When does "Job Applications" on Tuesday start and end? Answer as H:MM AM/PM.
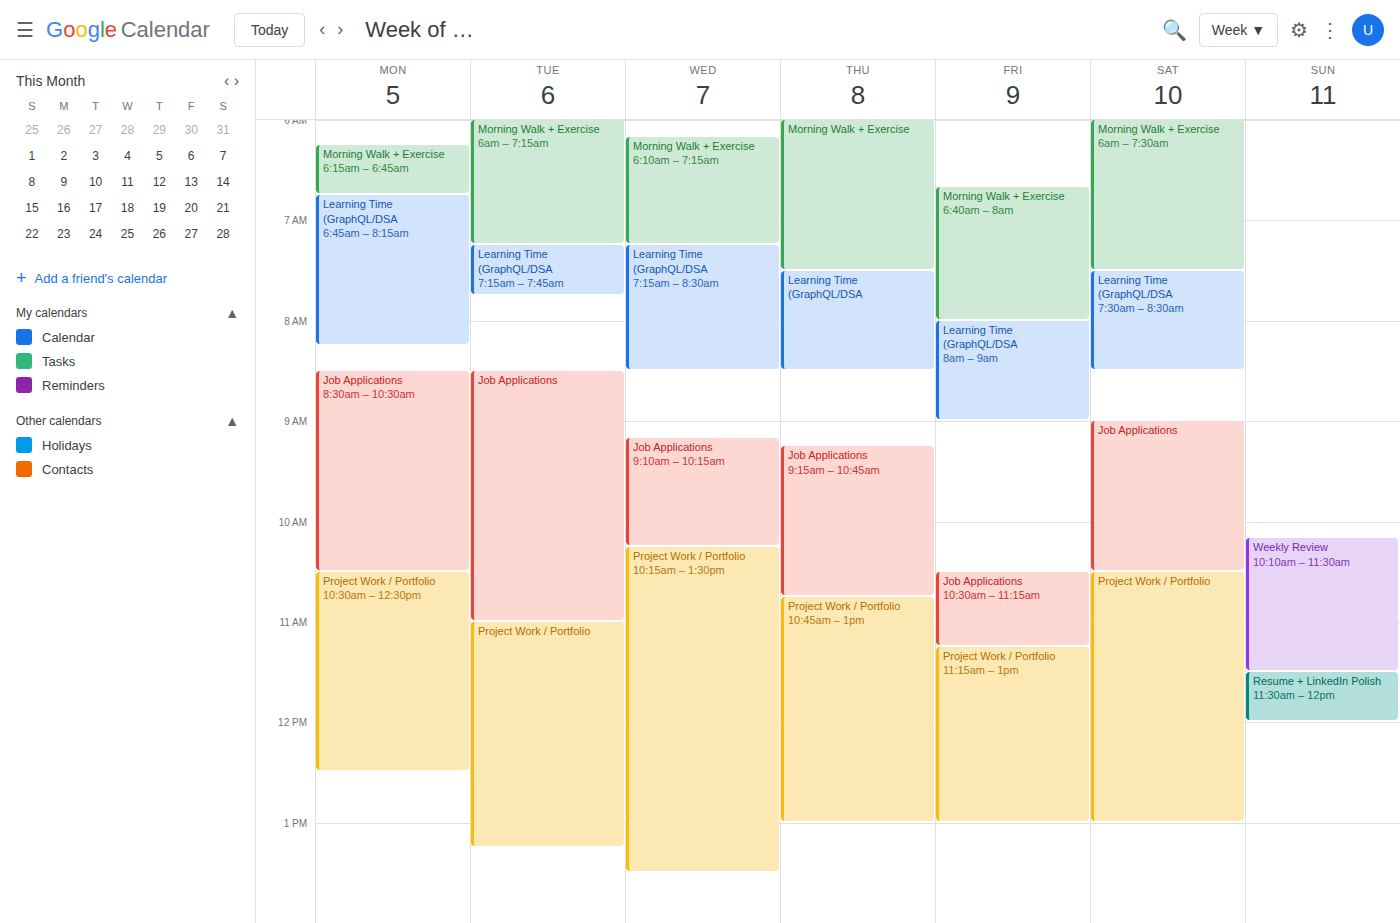
8:30 AM to 11:00 AM